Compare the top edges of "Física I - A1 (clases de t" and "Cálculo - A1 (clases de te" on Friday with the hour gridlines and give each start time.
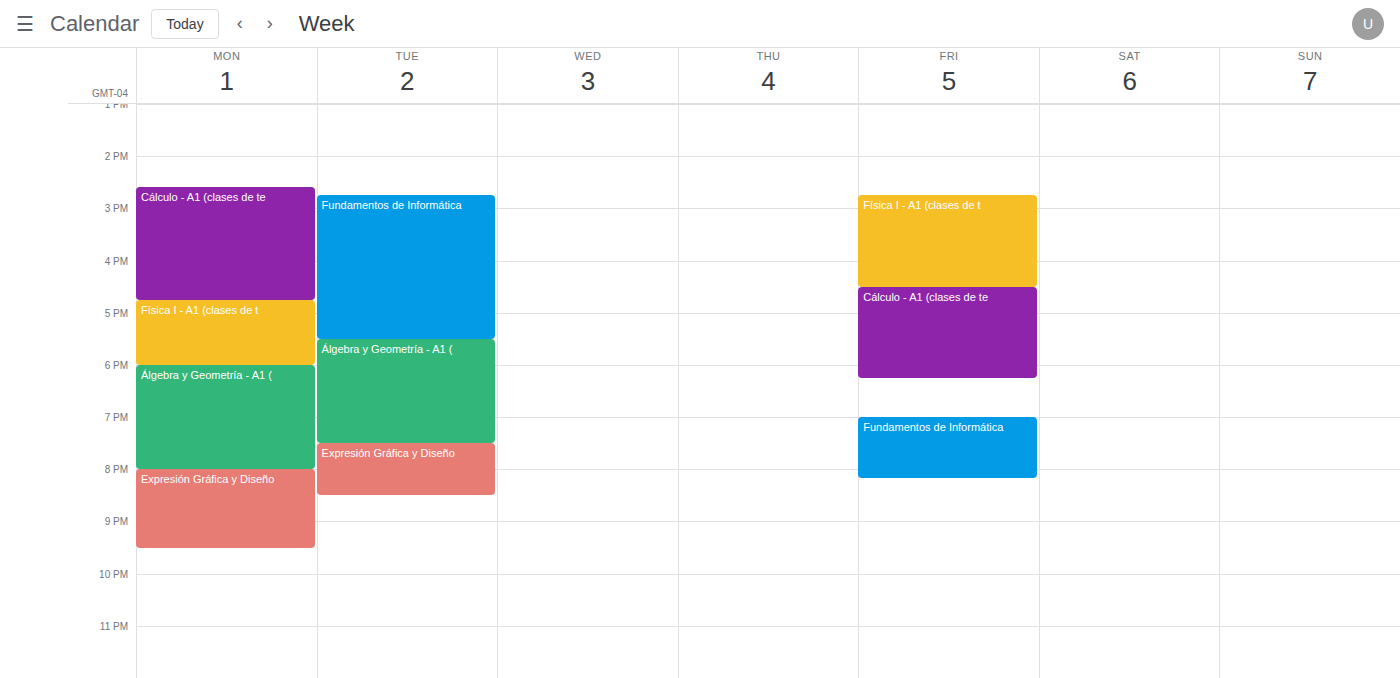
"Física I - A1 (clases de t": 2:45 PM, neither: three quarters of the way from the 2 PM line to the 3 PM line. "Cálculo - A1 (clases de te": 4:30 PM, halfway between the 4 PM and 5 PM lines.